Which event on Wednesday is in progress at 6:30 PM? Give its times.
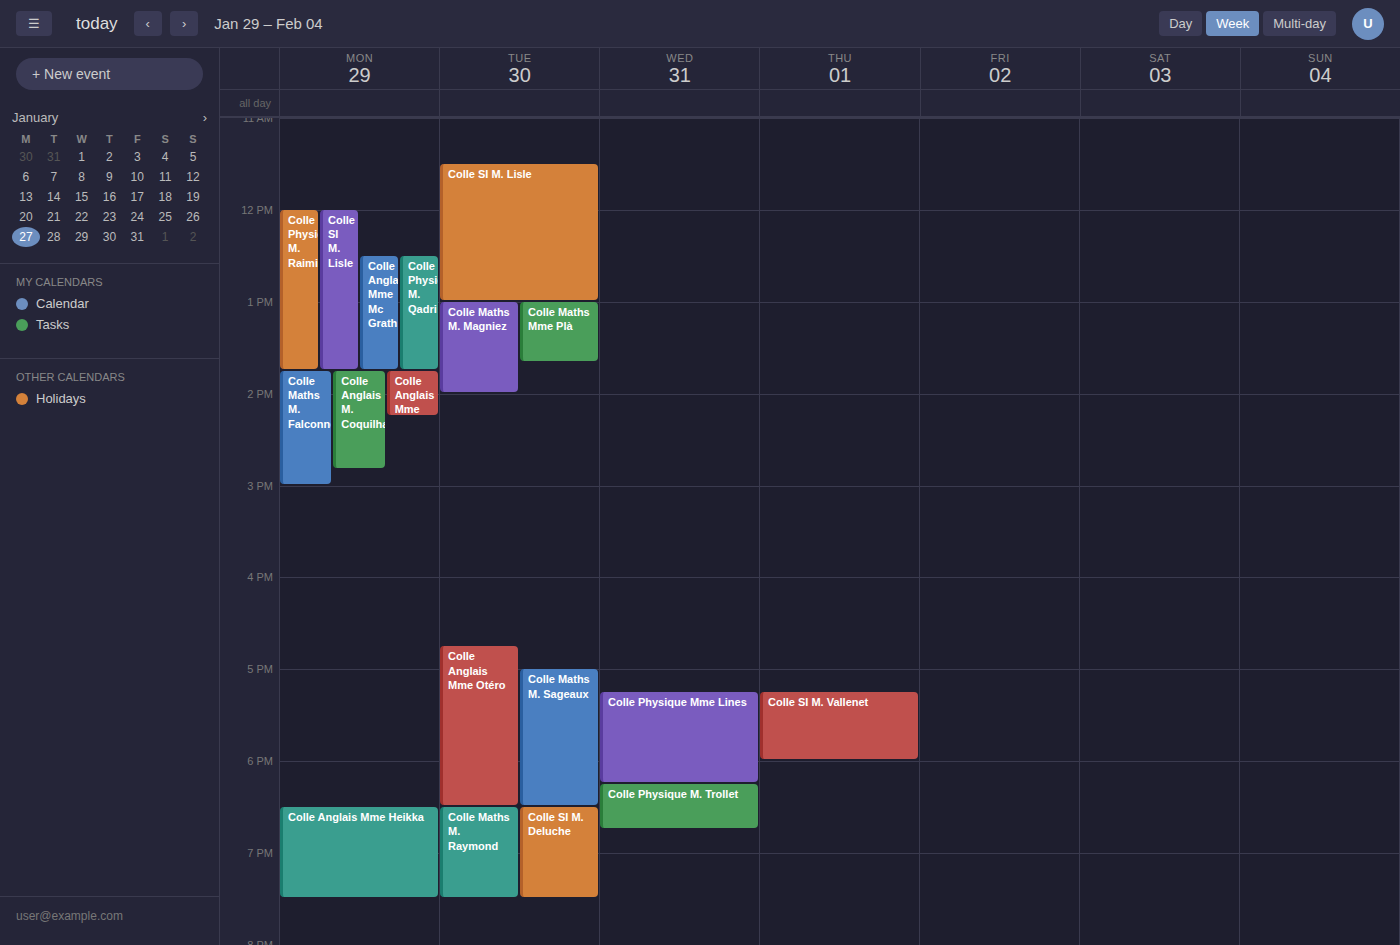
"Colle Physique M. Trollet", 6:15 PM to 6:45 PM